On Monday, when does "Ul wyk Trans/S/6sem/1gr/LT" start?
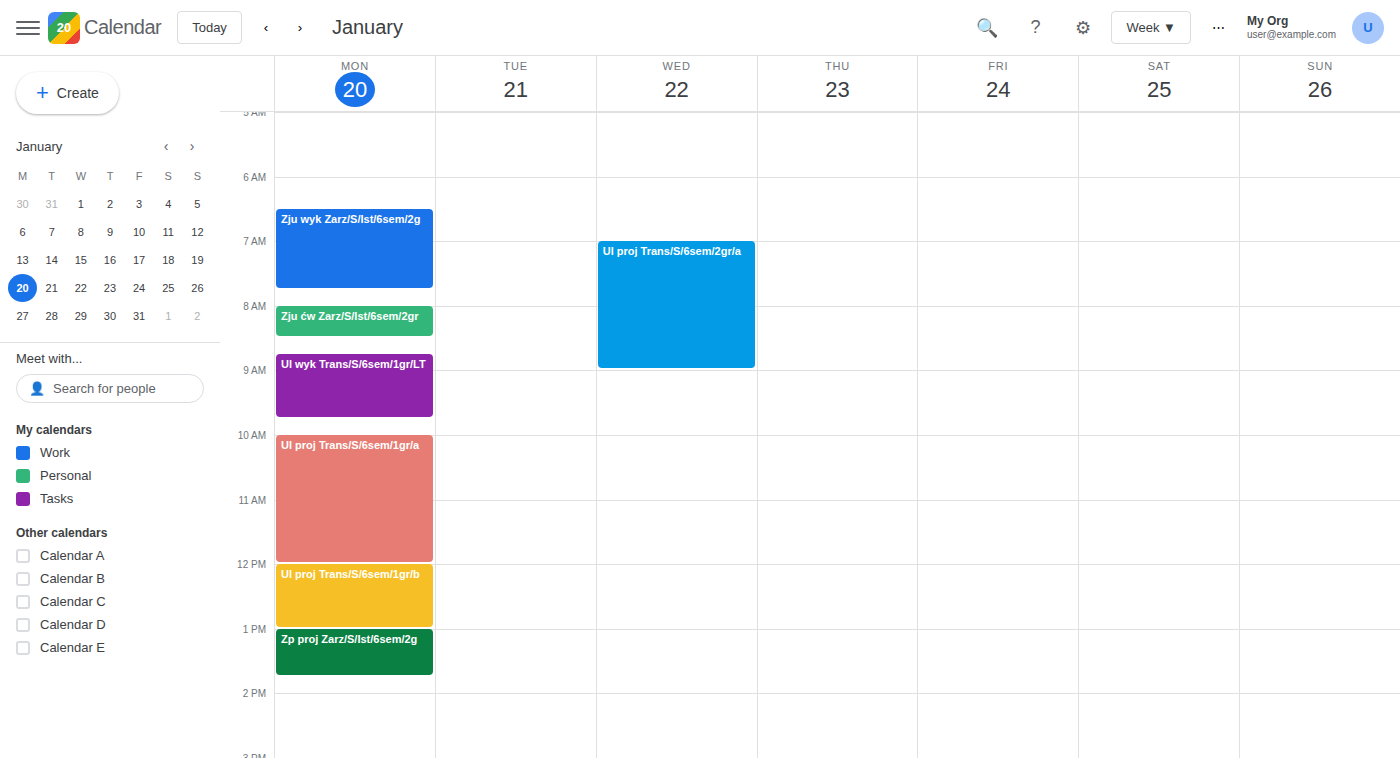
8:45 AM